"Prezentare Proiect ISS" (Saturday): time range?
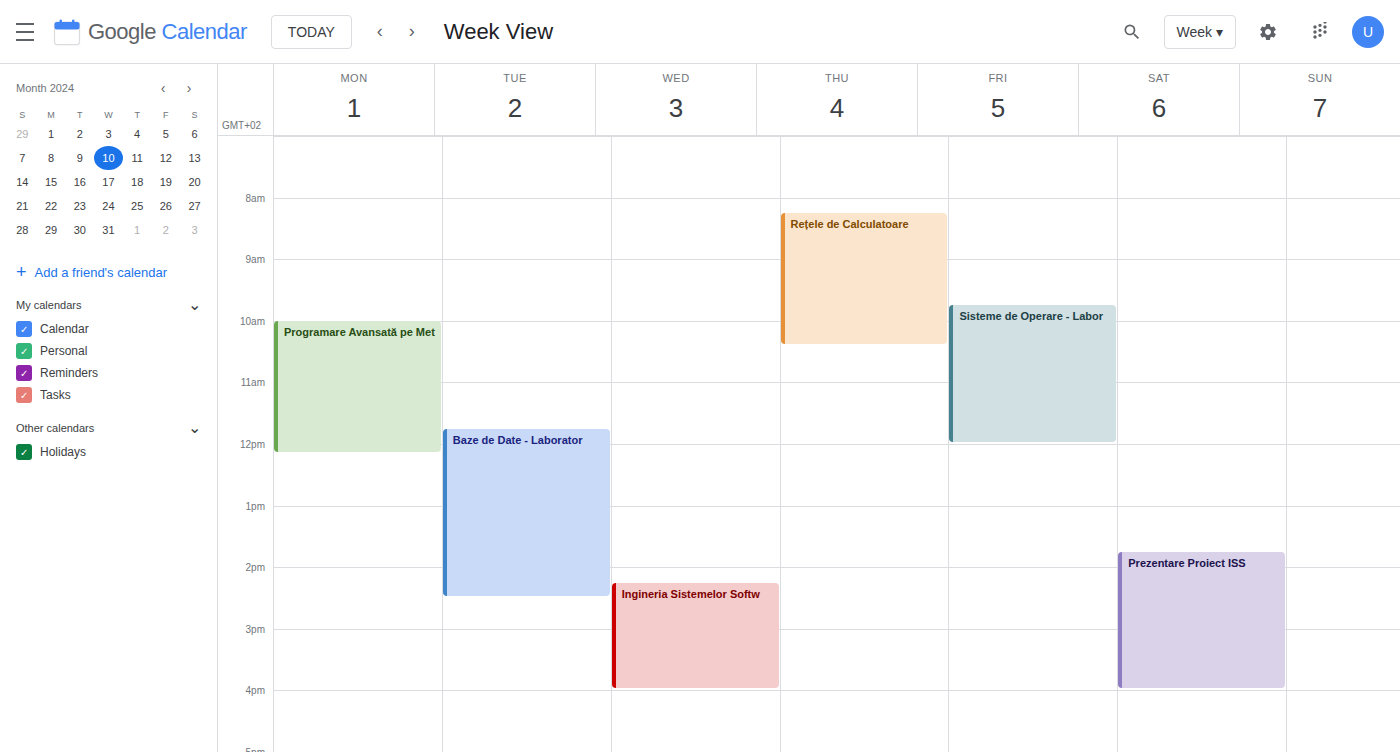
1:45 PM to 4:00 PM